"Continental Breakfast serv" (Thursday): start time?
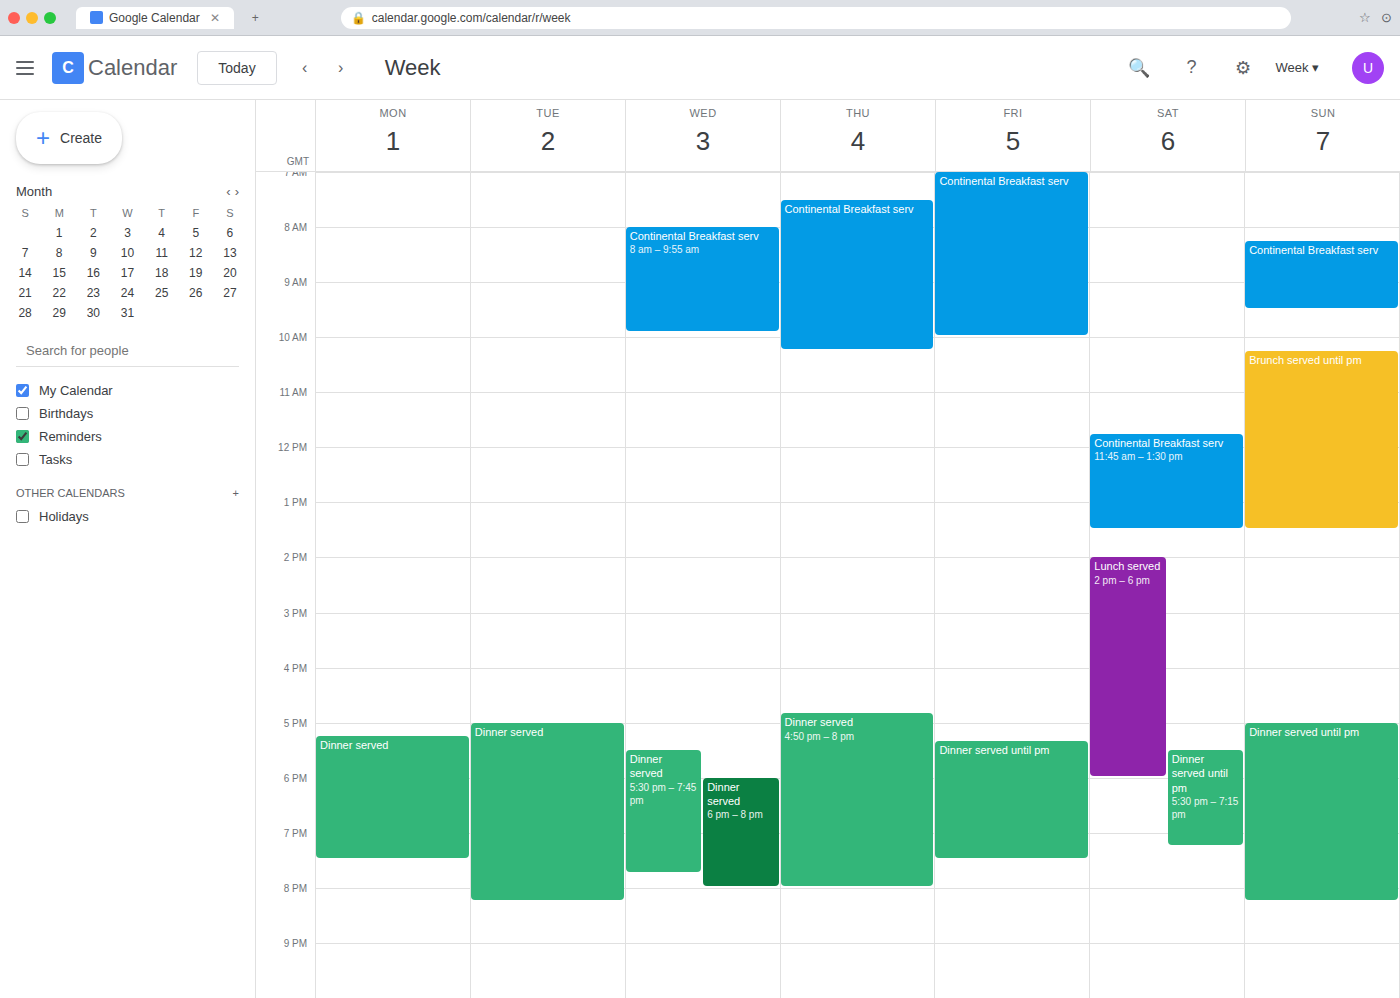
7:30 AM